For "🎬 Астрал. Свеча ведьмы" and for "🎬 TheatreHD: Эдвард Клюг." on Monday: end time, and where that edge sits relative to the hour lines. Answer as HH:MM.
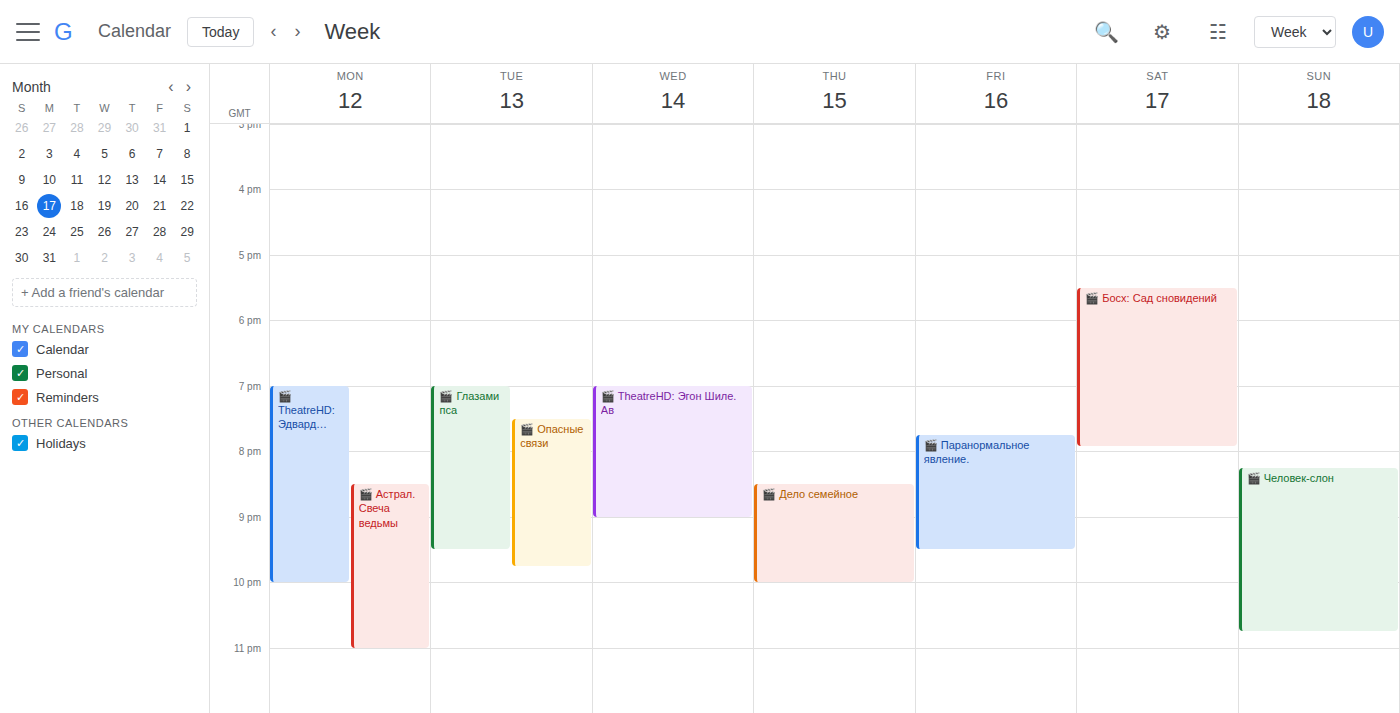
"🎬 Астрал. Свеча ведьмы": 23:00, exactly on the 23:00 line. "🎬 TheatreHD: Эдвард Клюг.": 22:00, exactly on the 22:00 line.